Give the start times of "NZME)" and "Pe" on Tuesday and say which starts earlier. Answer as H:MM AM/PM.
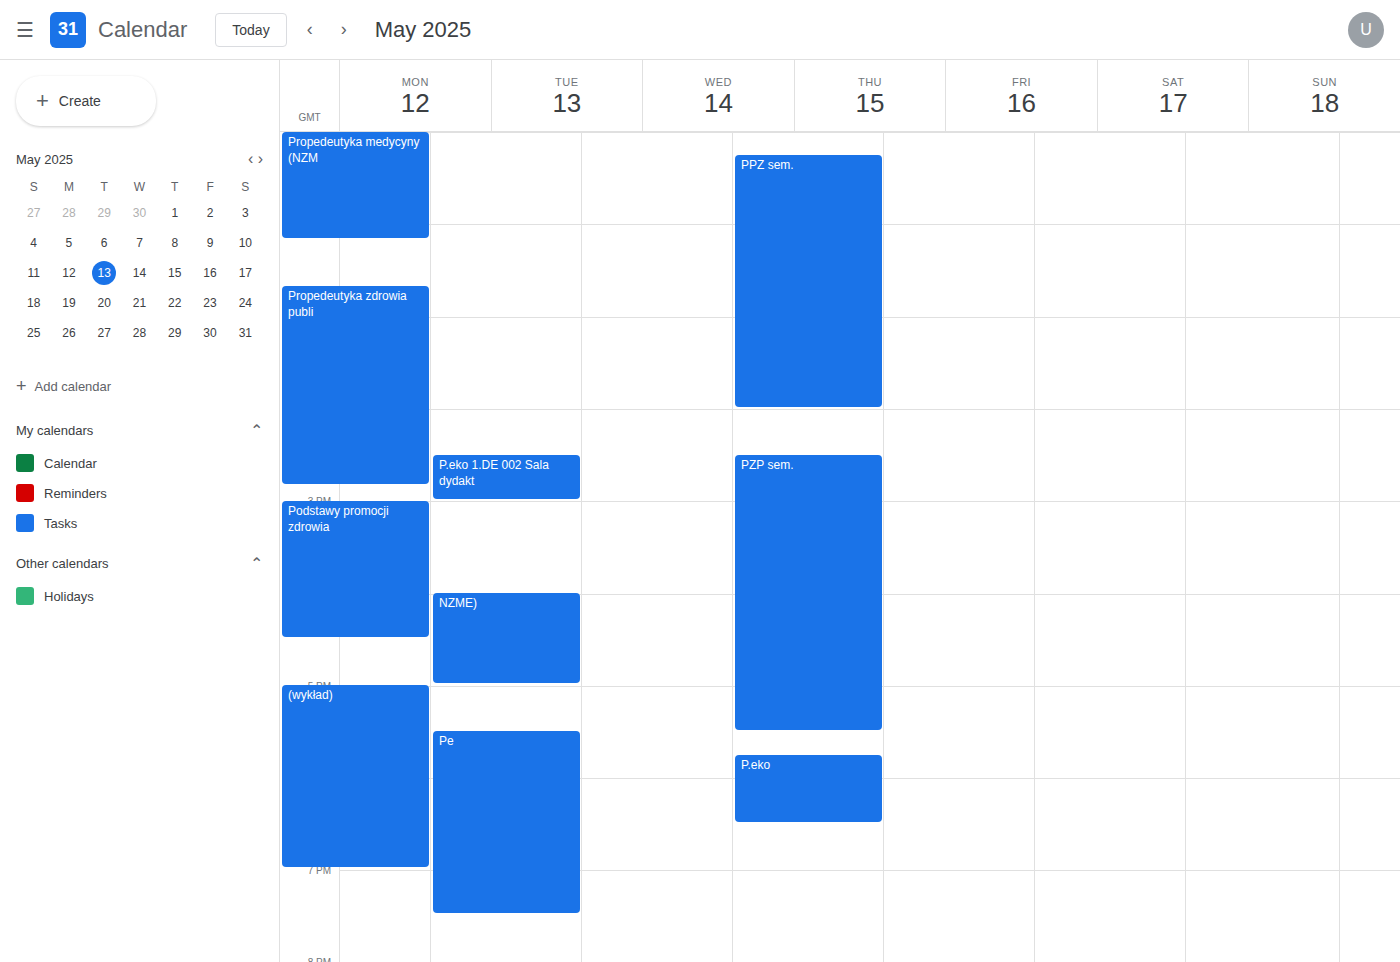
"NZME)" 4:00 PM; "Pe" 5:30 PM.